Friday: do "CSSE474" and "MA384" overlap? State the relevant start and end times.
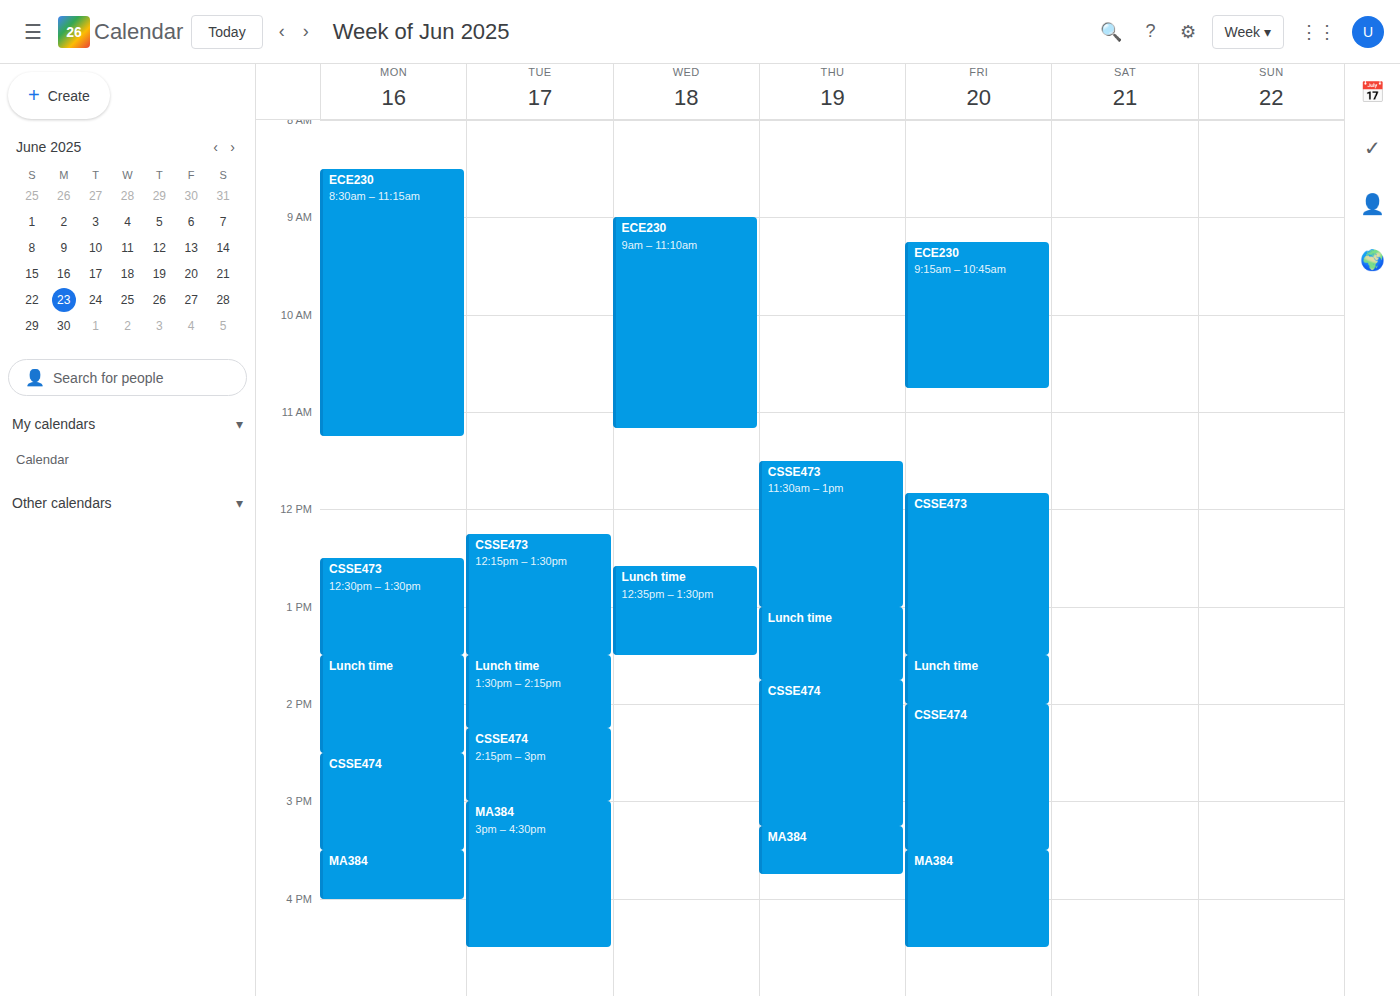
"CSSE474" ends at 3:30 PM, exactly when "MA384" starts -- they touch but do not overlap.